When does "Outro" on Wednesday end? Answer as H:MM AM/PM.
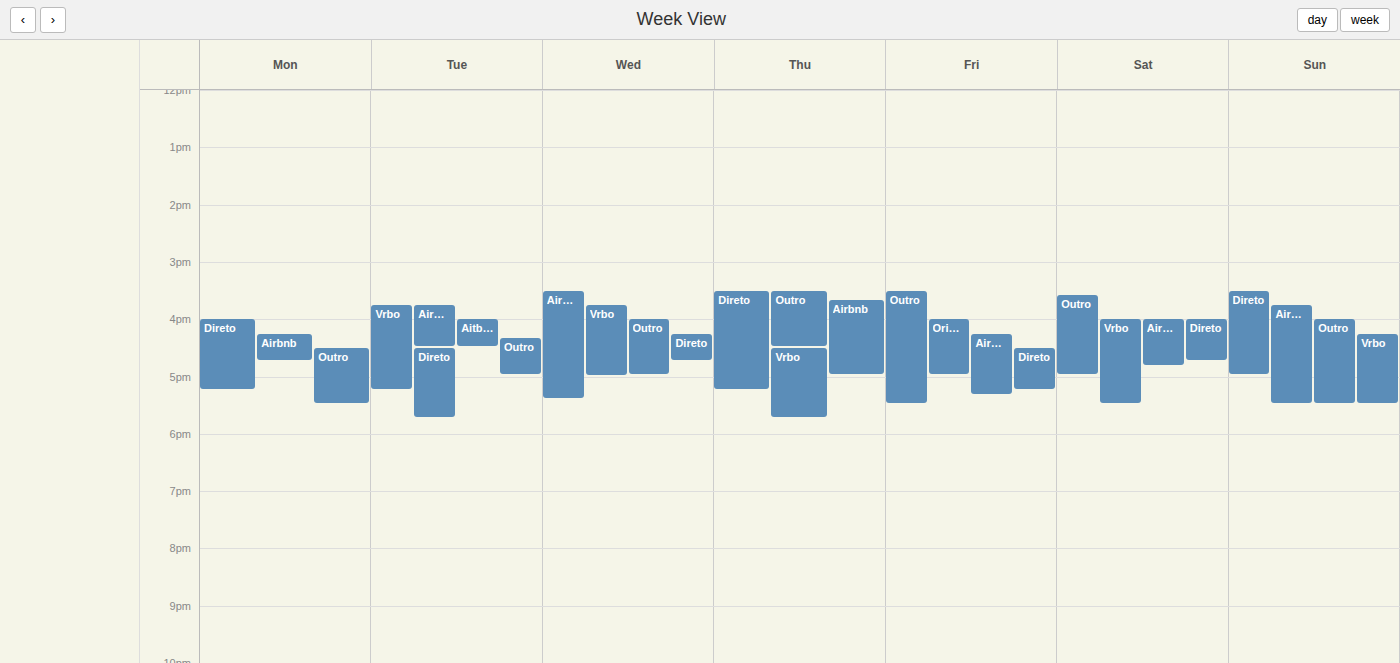
5:00 PM